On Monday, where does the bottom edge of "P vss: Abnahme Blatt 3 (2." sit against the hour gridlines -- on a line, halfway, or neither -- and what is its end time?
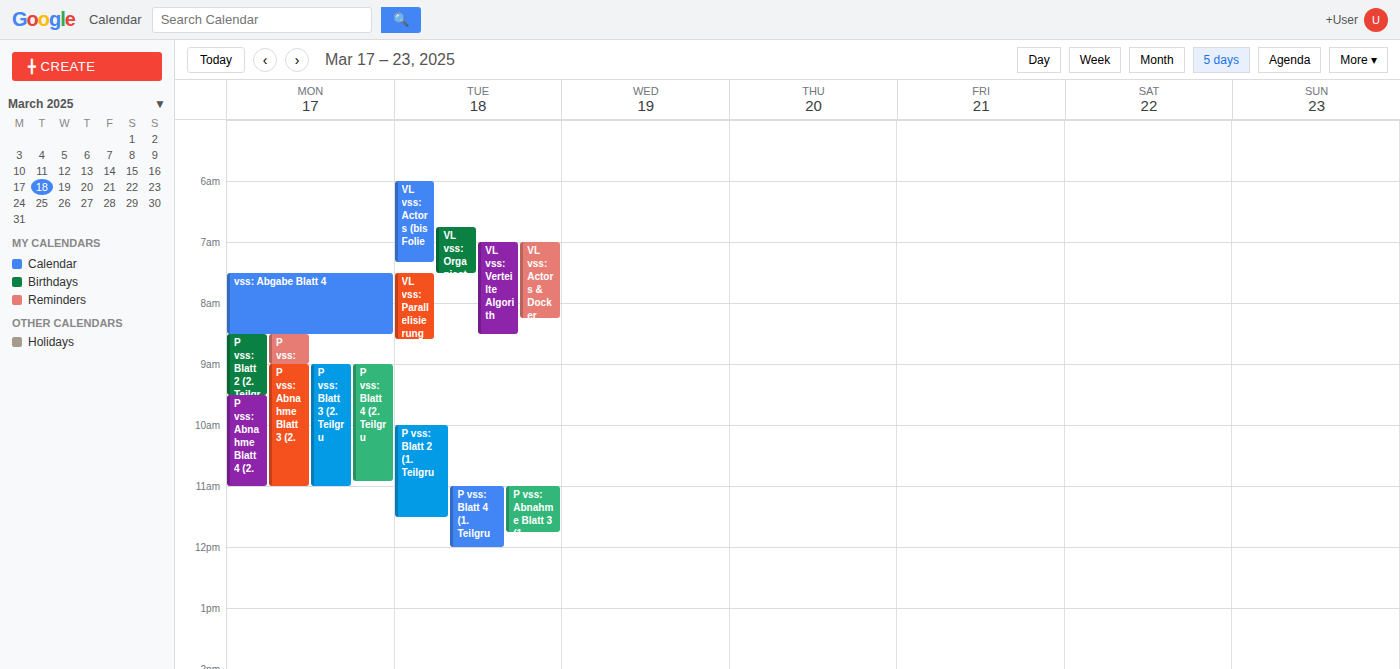
11:00 -- exactly on the 11:00 line.